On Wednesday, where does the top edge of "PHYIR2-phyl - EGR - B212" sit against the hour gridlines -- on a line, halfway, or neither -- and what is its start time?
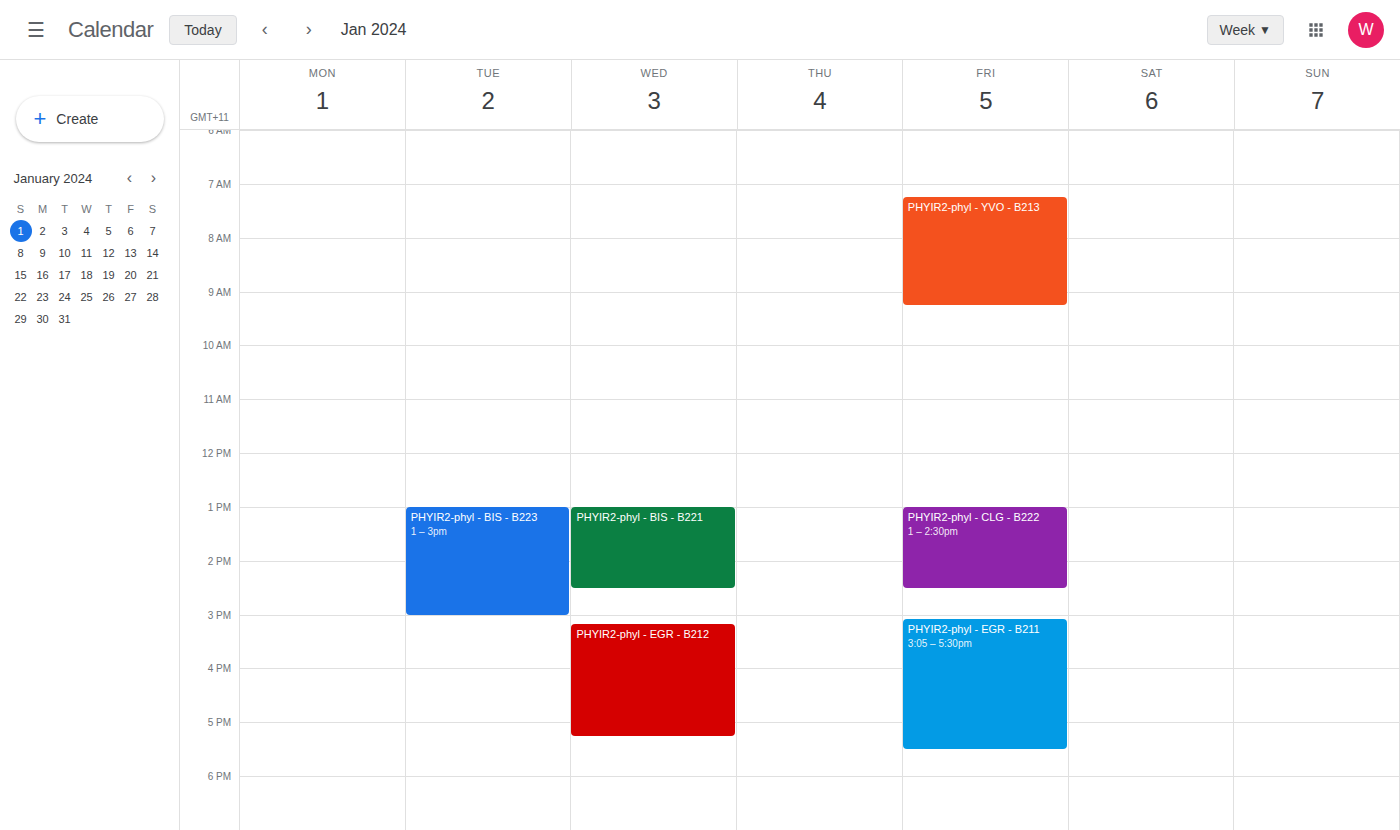
3:10 PM -- neither: 10 minutes below the 3 PM line and 50 minutes above the 4 PM line.